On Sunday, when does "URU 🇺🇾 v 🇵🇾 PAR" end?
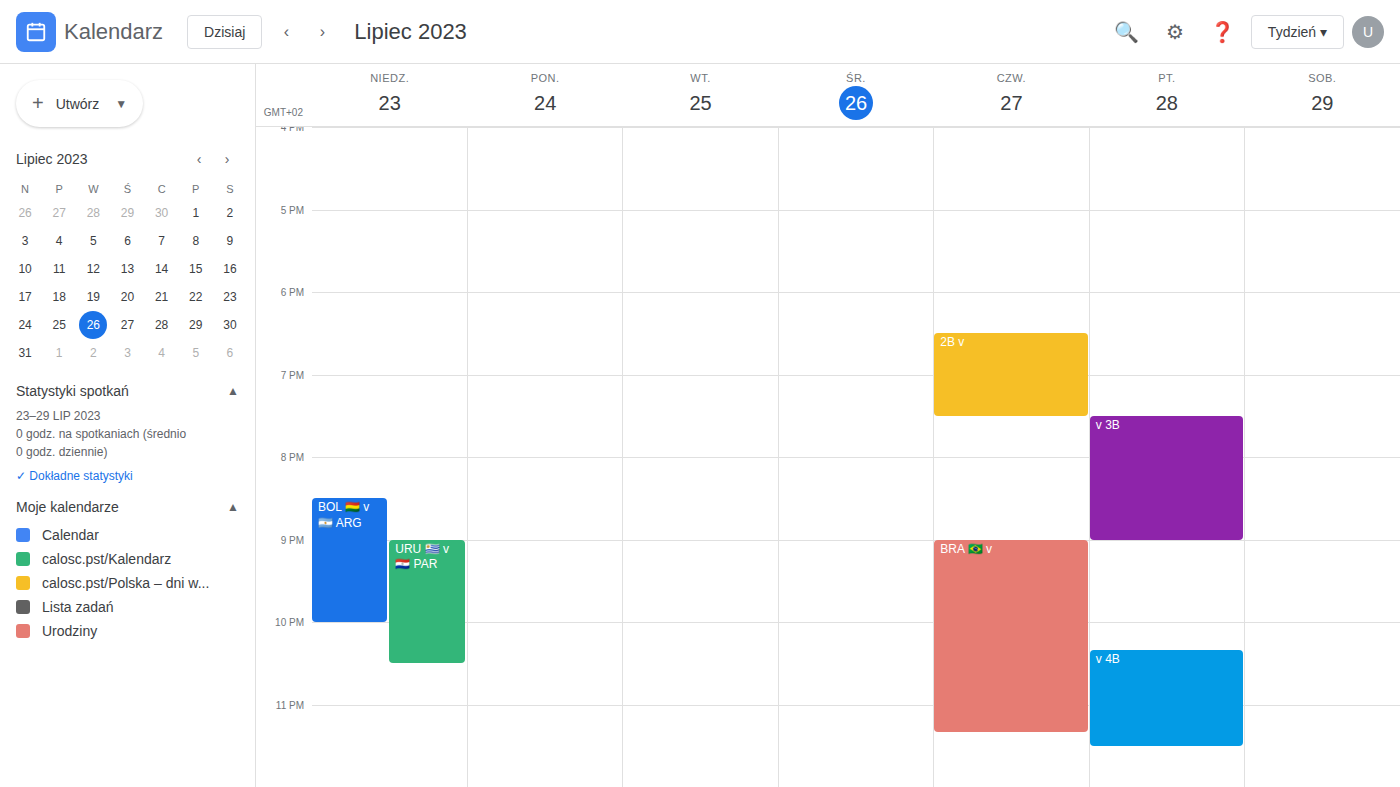
22:30